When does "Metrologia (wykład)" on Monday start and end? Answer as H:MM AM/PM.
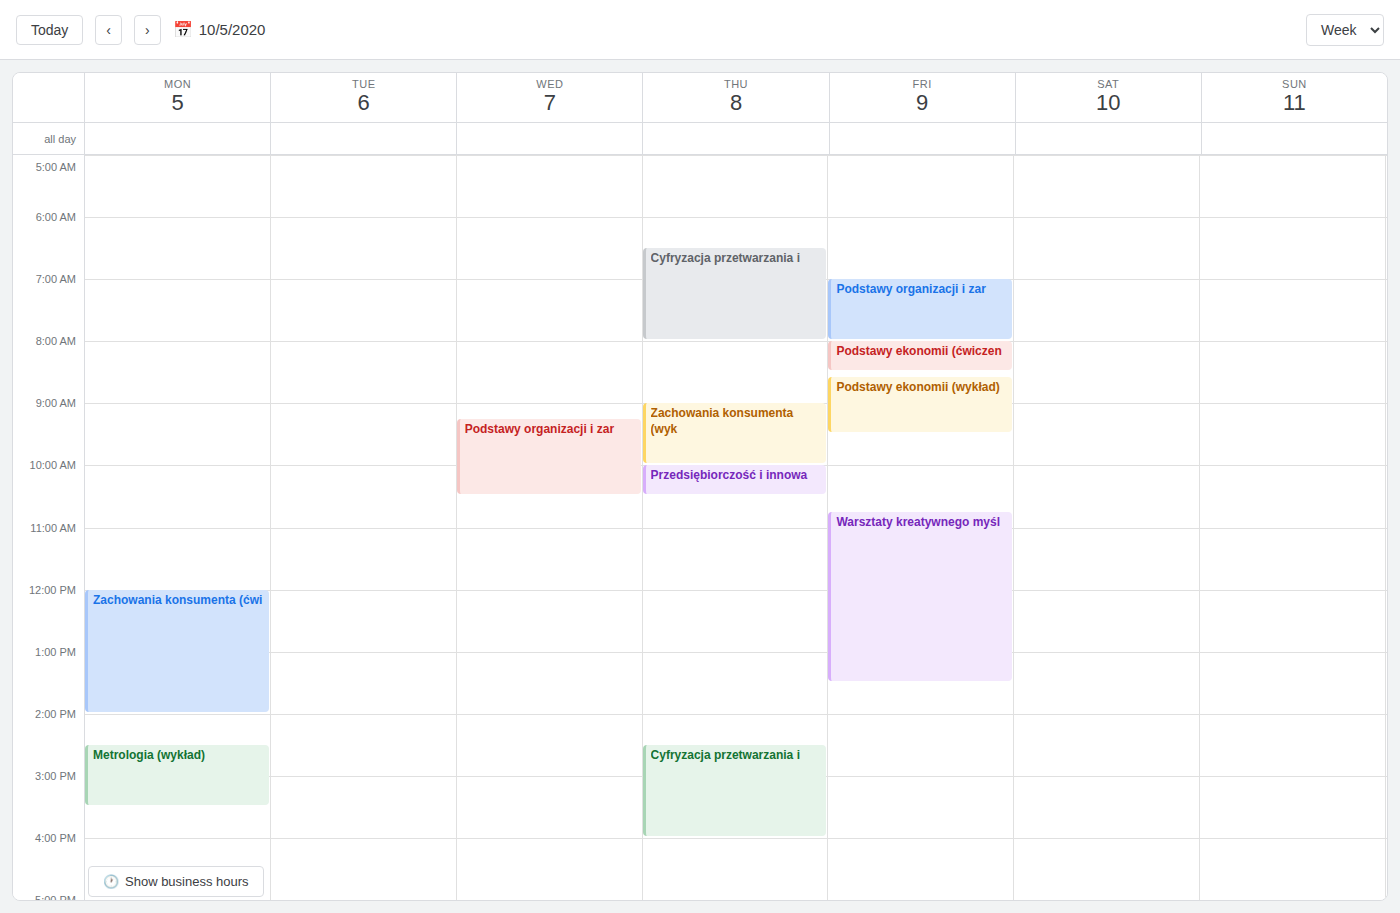
2:30 PM to 3:30 PM